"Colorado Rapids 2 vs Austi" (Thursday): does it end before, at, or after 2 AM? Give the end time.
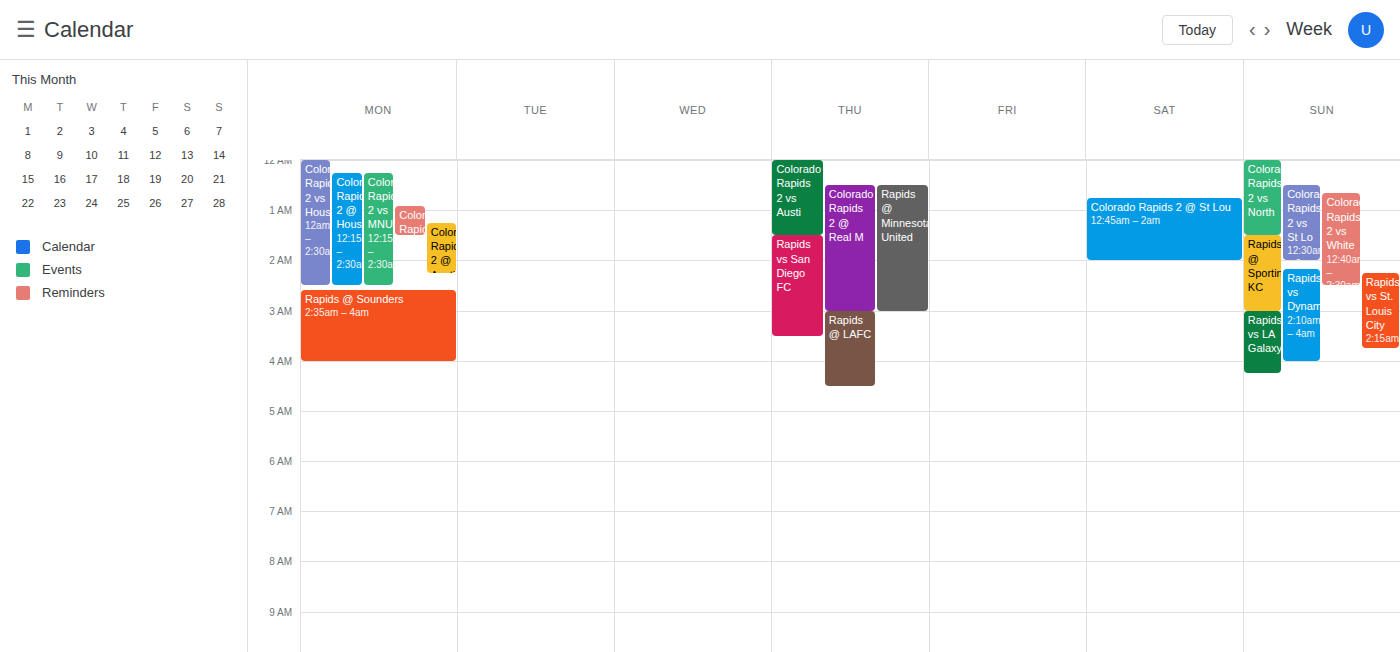
1:30 AM -- before 2 AM, 30 minutes above the 2 AM line.